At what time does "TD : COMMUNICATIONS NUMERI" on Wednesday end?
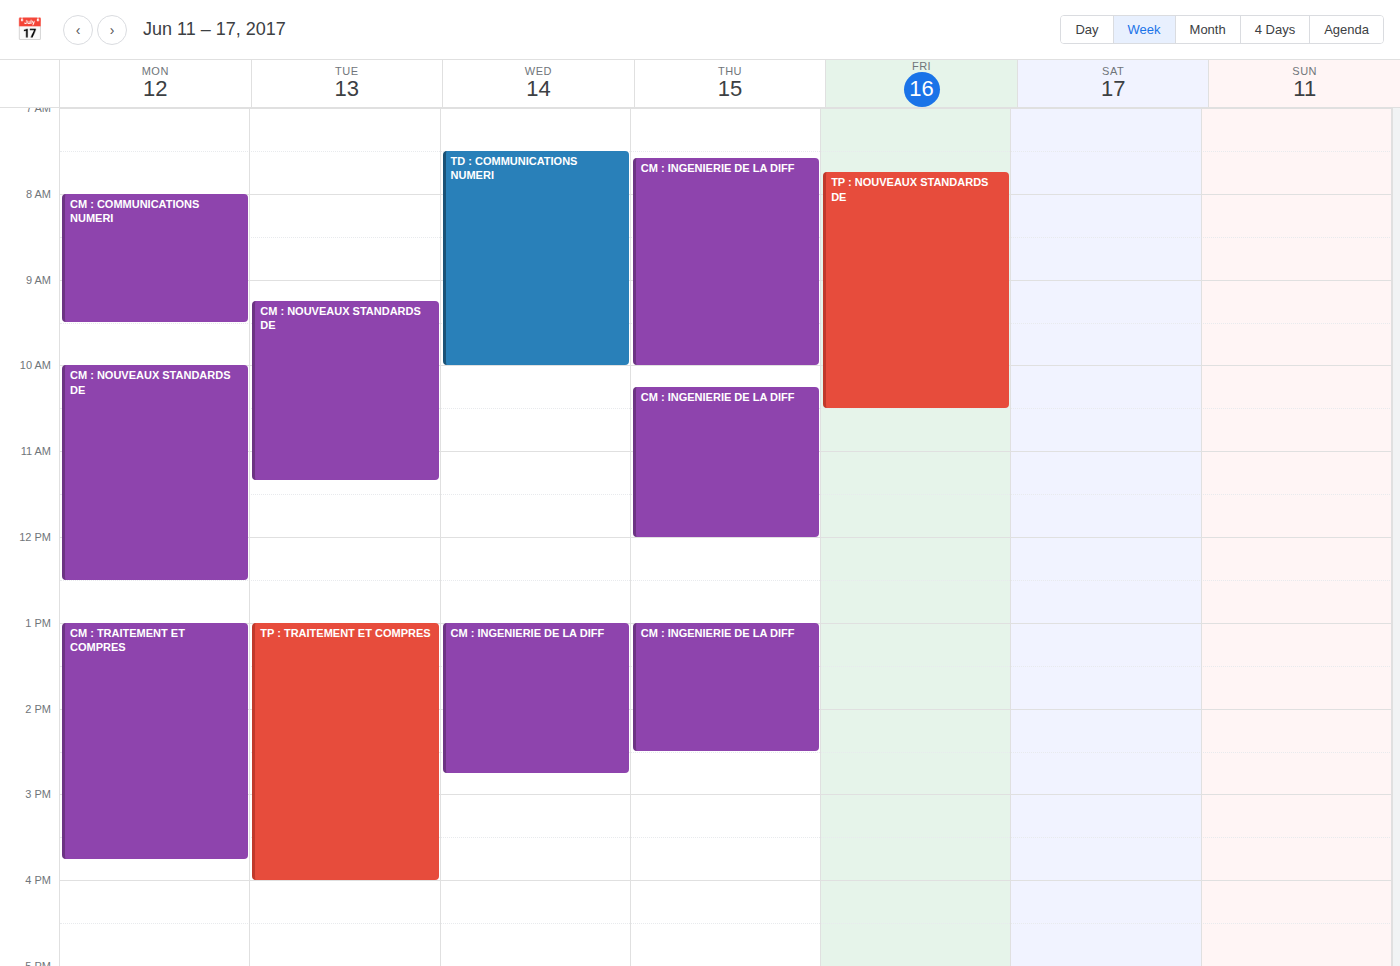
10:00 AM